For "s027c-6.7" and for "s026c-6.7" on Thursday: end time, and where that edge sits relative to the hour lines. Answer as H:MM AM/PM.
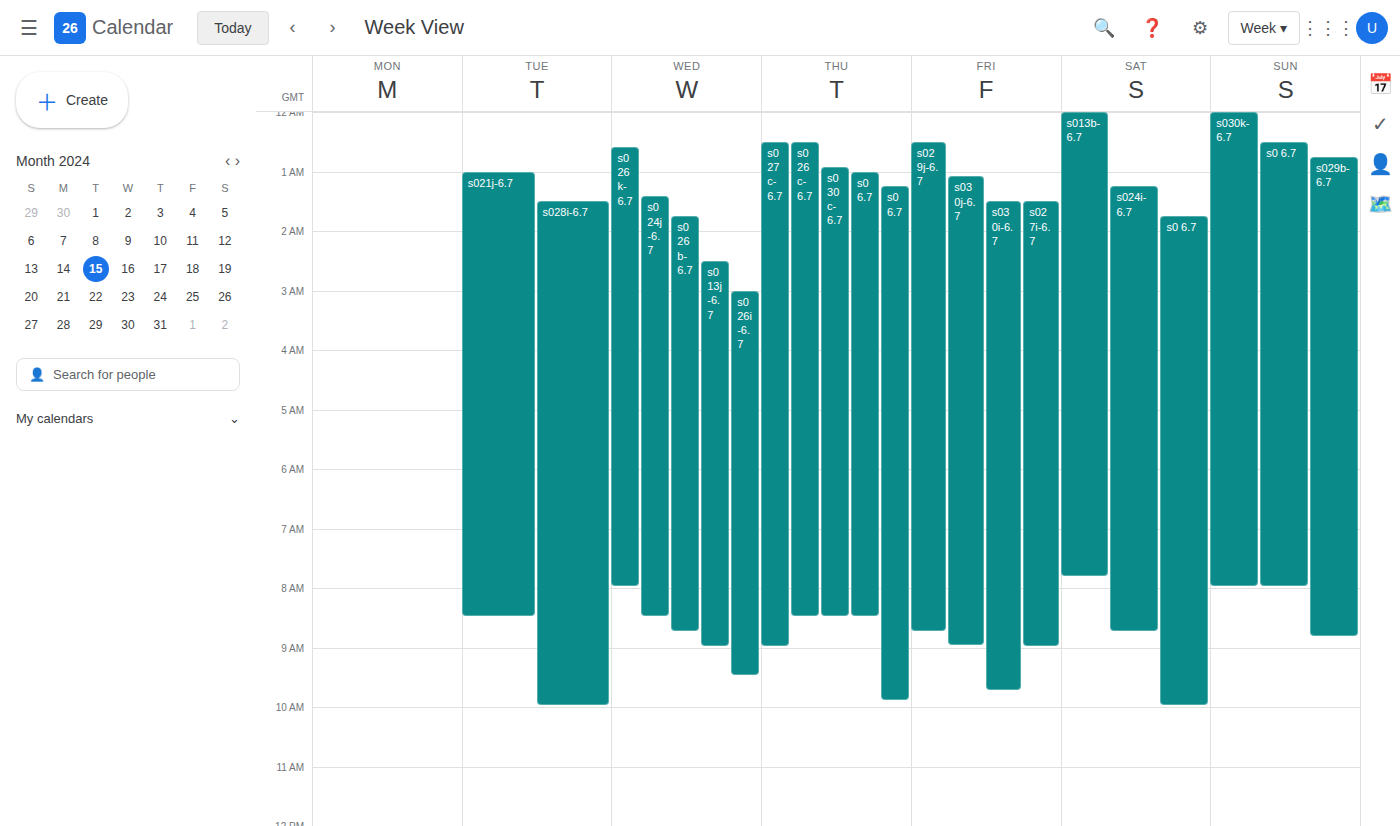
"s027c-6.7": 9:00 AM, exactly on the 9 AM line. "s026c-6.7": 8:30 AM, halfway between the 8 AM and 9 AM lines.